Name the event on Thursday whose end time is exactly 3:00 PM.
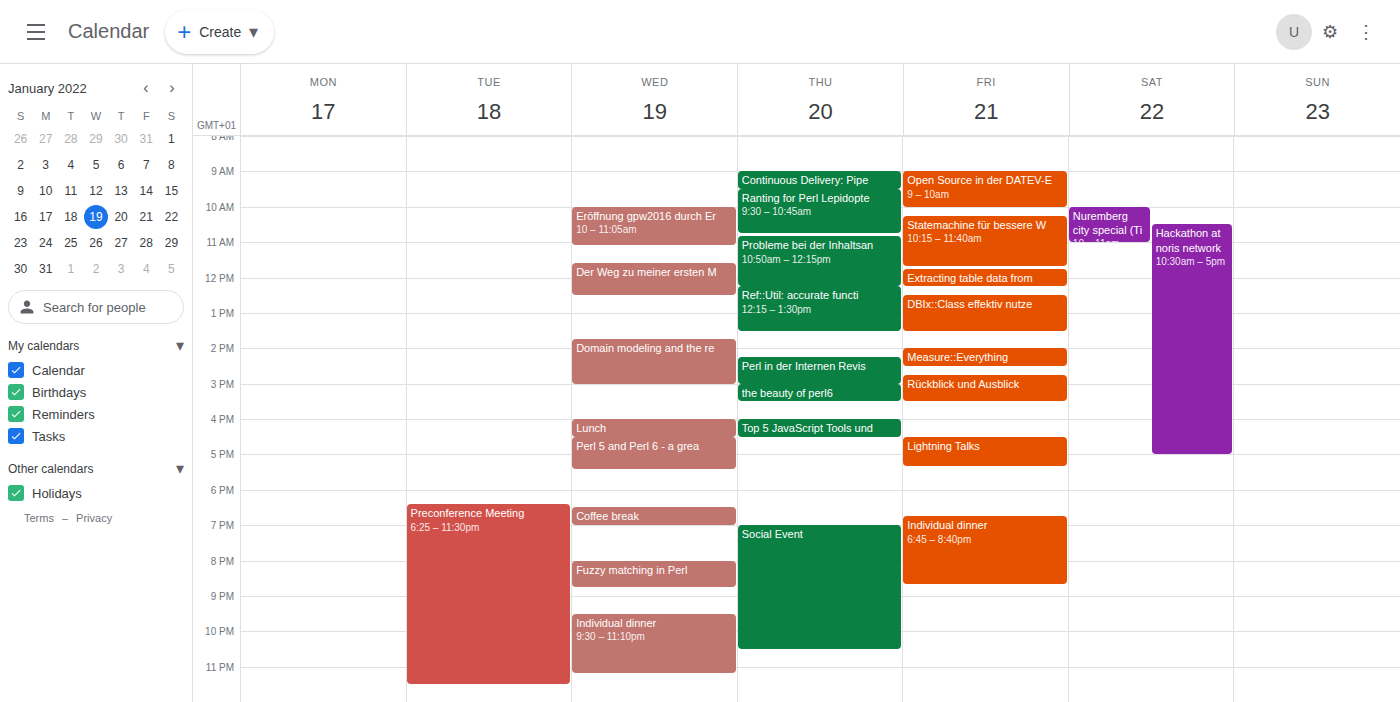
"Perl in der Internen Revis"